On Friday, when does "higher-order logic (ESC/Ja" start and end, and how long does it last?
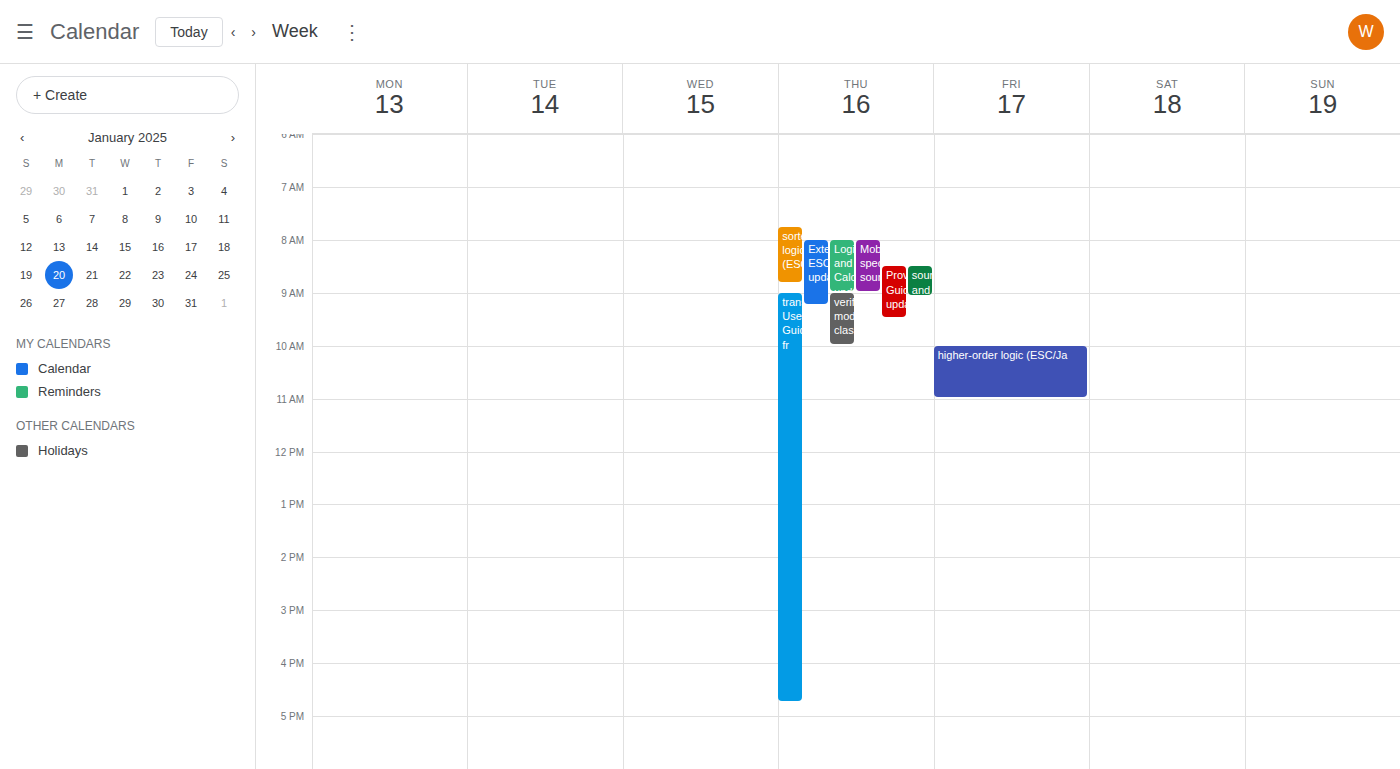
10:00 AM to 11:00 AM, 1 hour